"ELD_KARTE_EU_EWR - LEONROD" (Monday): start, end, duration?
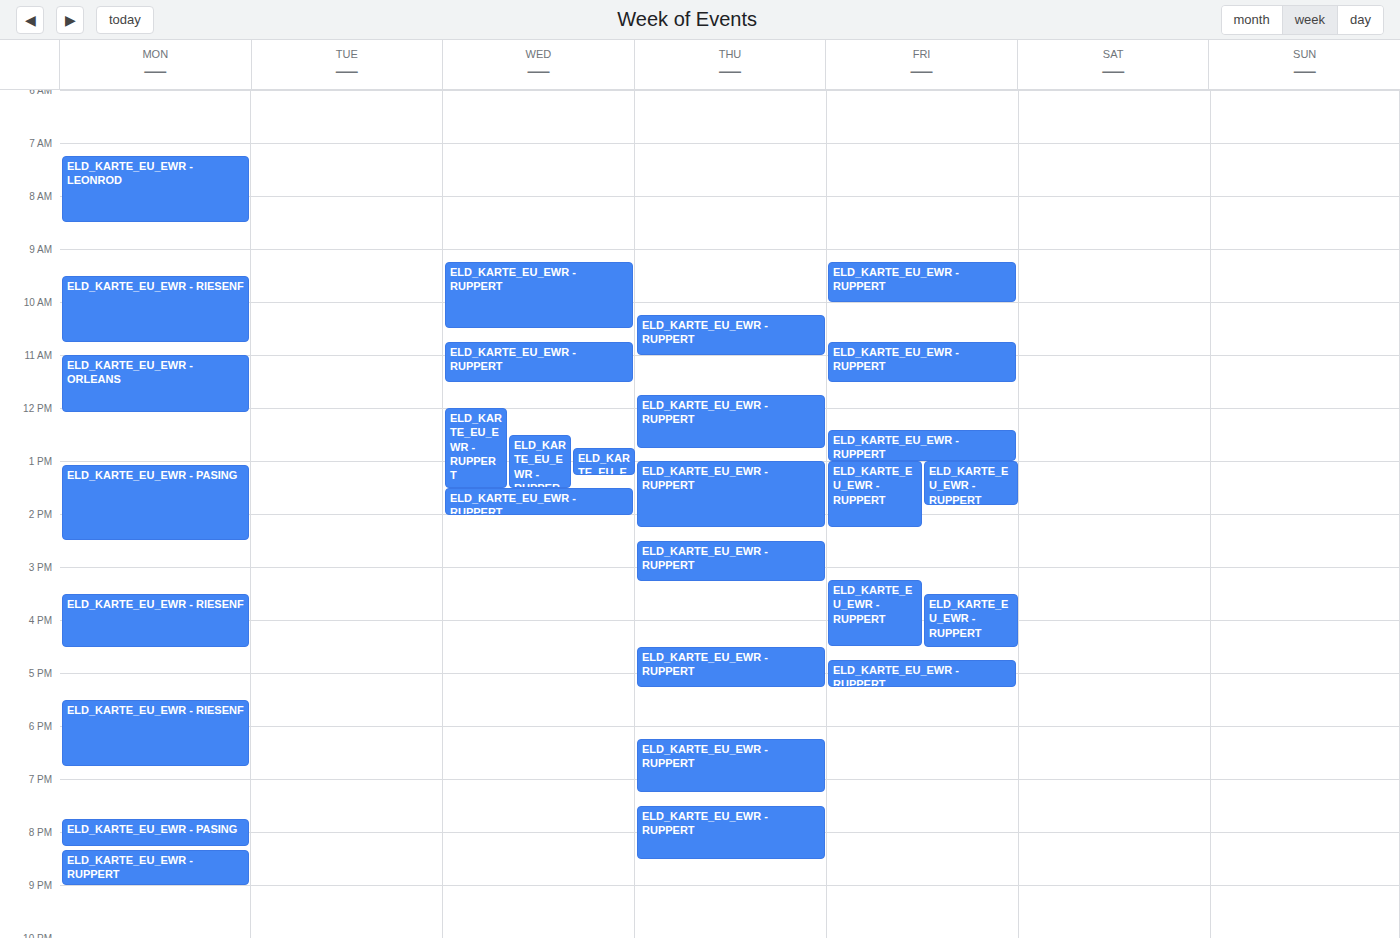
7:15 AM to 8:30 AM, 1 hour 15 minutes